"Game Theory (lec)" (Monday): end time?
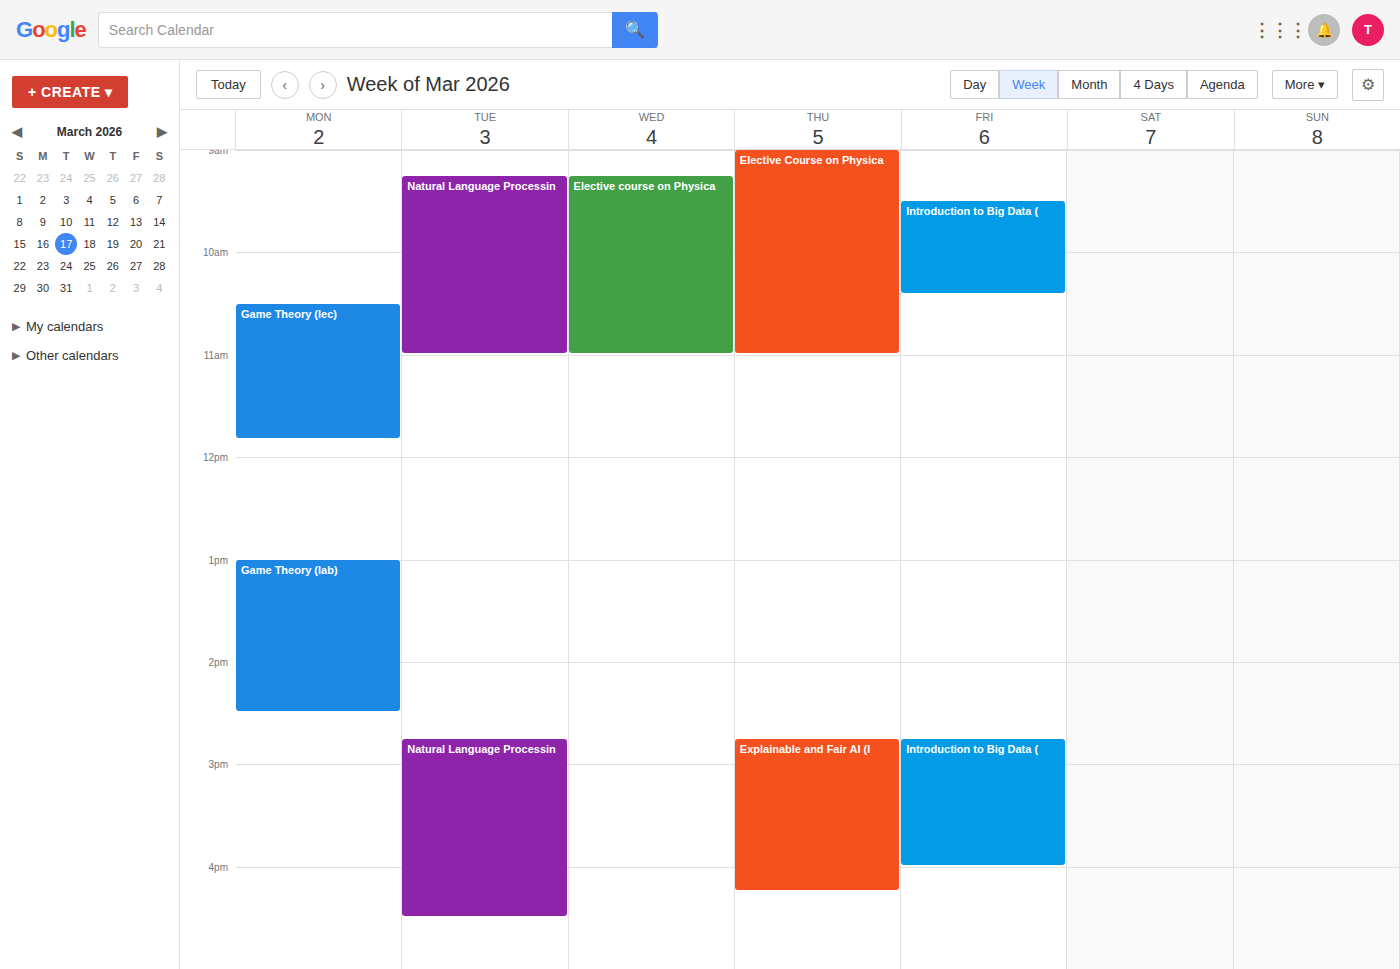
11:50 AM